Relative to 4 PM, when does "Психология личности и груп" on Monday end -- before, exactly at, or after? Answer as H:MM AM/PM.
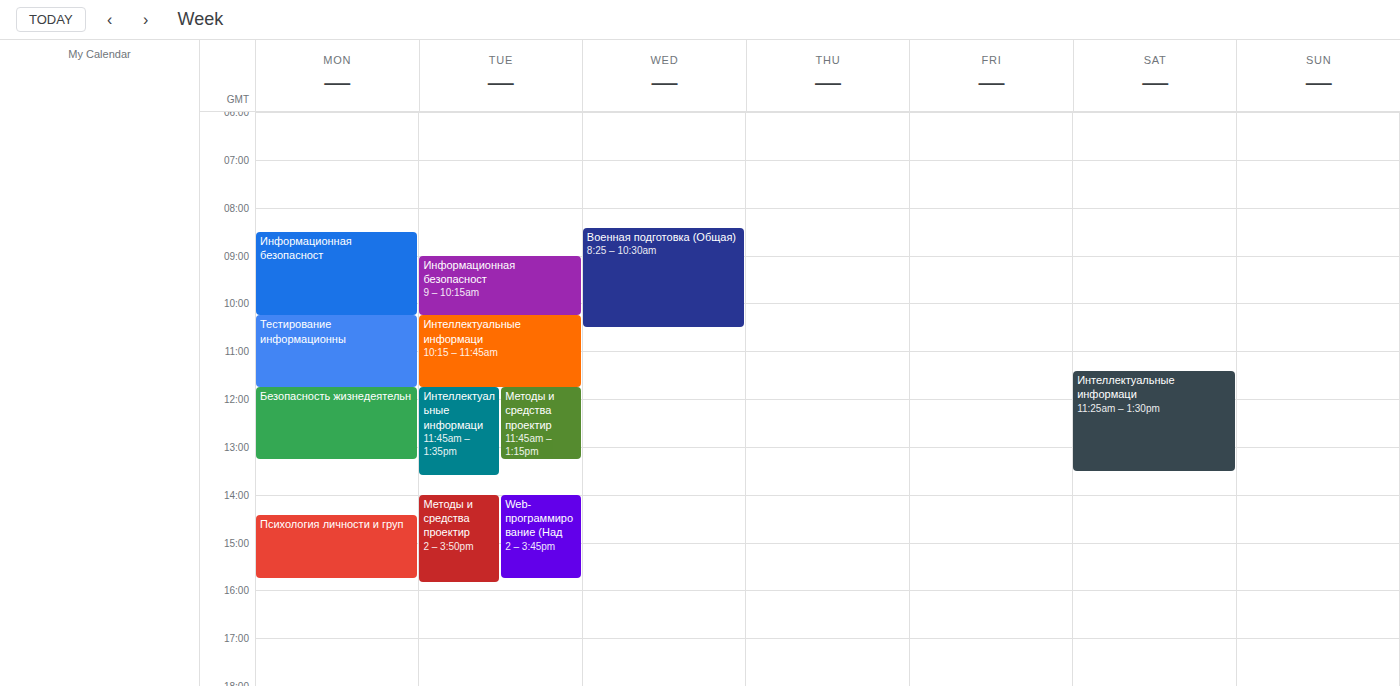
3:45 PM -- before 4 PM, 15 minutes above the 4 PM line.